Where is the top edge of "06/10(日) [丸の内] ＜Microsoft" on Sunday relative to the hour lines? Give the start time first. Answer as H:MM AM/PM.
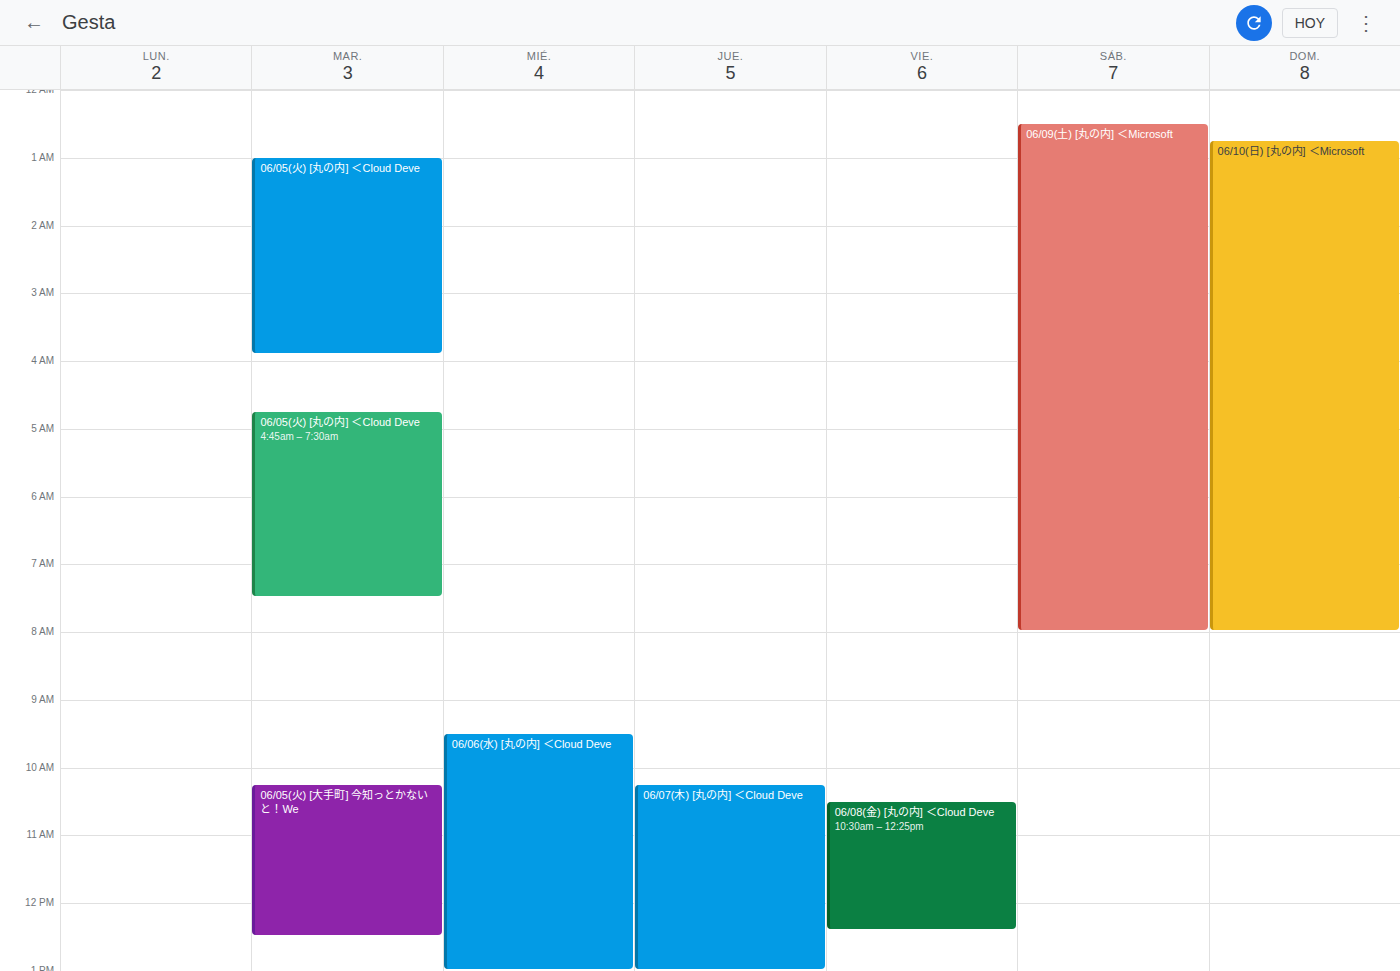
12:45 AM -- neither: three quarters of the way from the 12 AM line to the 1 AM line.